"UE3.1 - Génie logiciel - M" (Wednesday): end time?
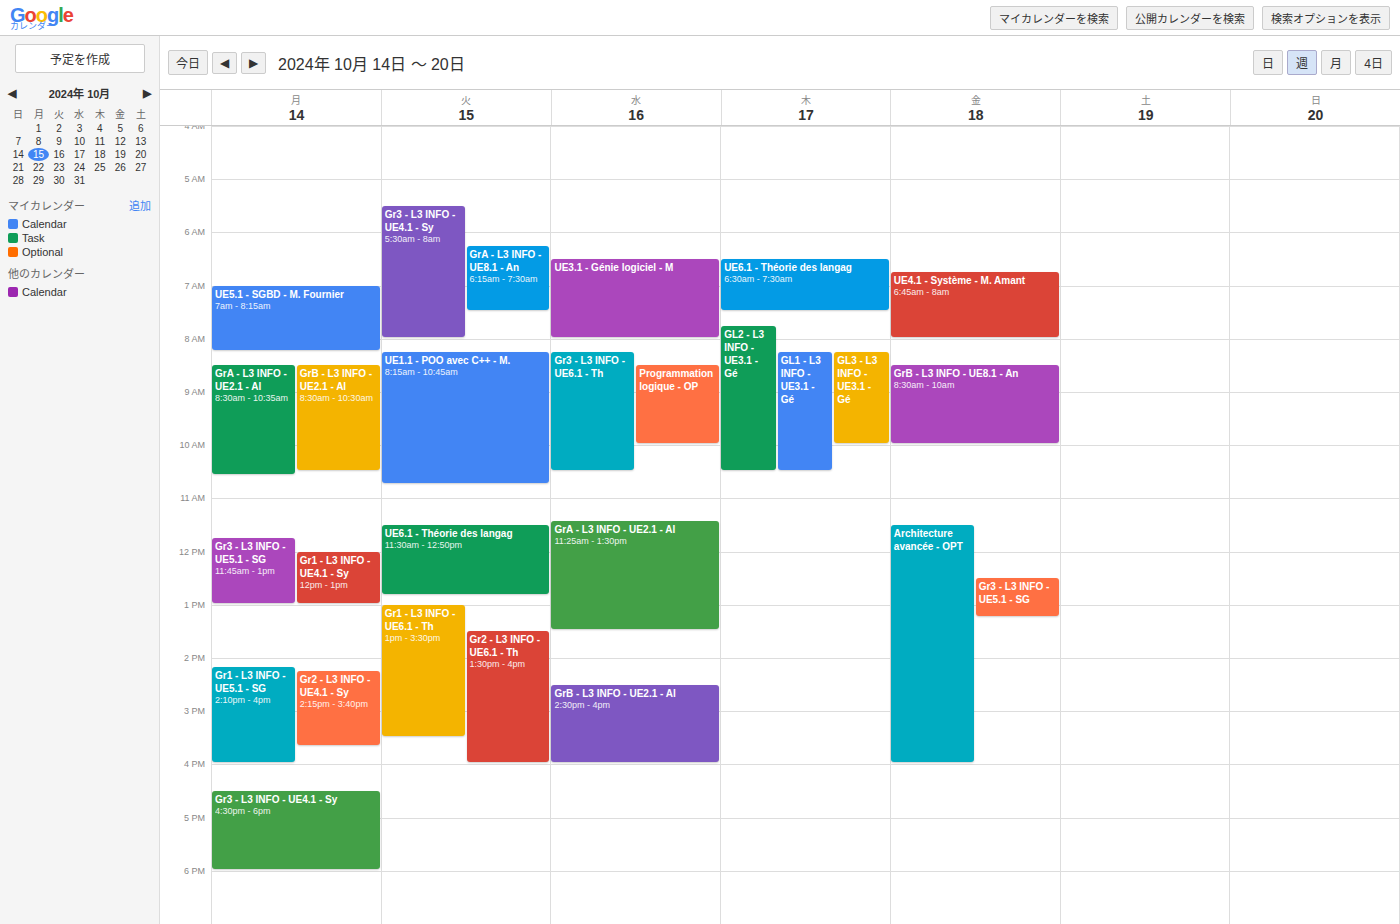
8:00 AM